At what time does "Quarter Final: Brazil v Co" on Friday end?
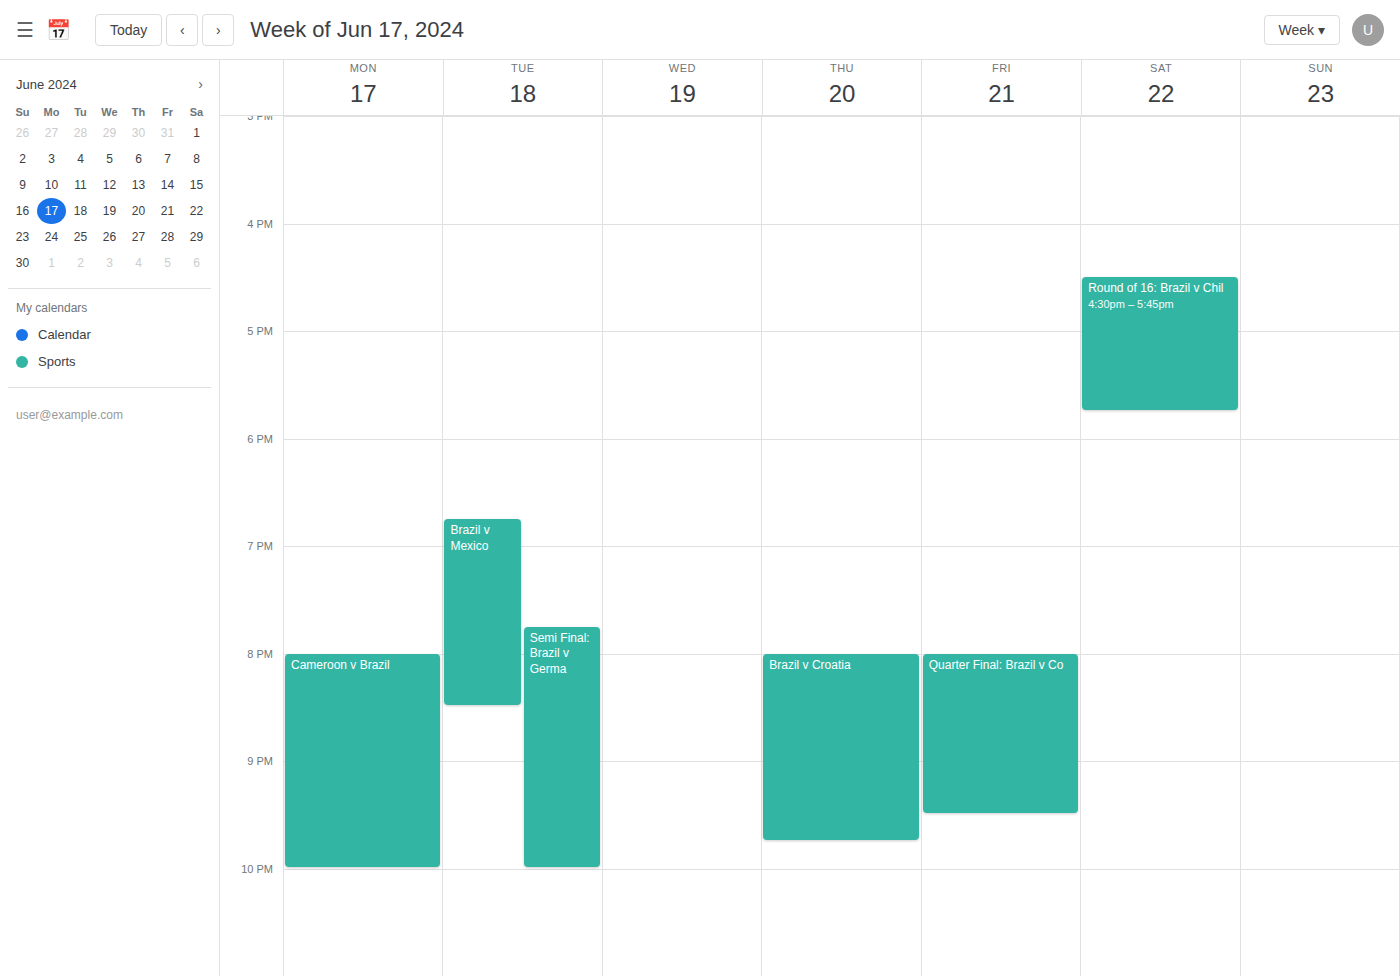
9:30 PM